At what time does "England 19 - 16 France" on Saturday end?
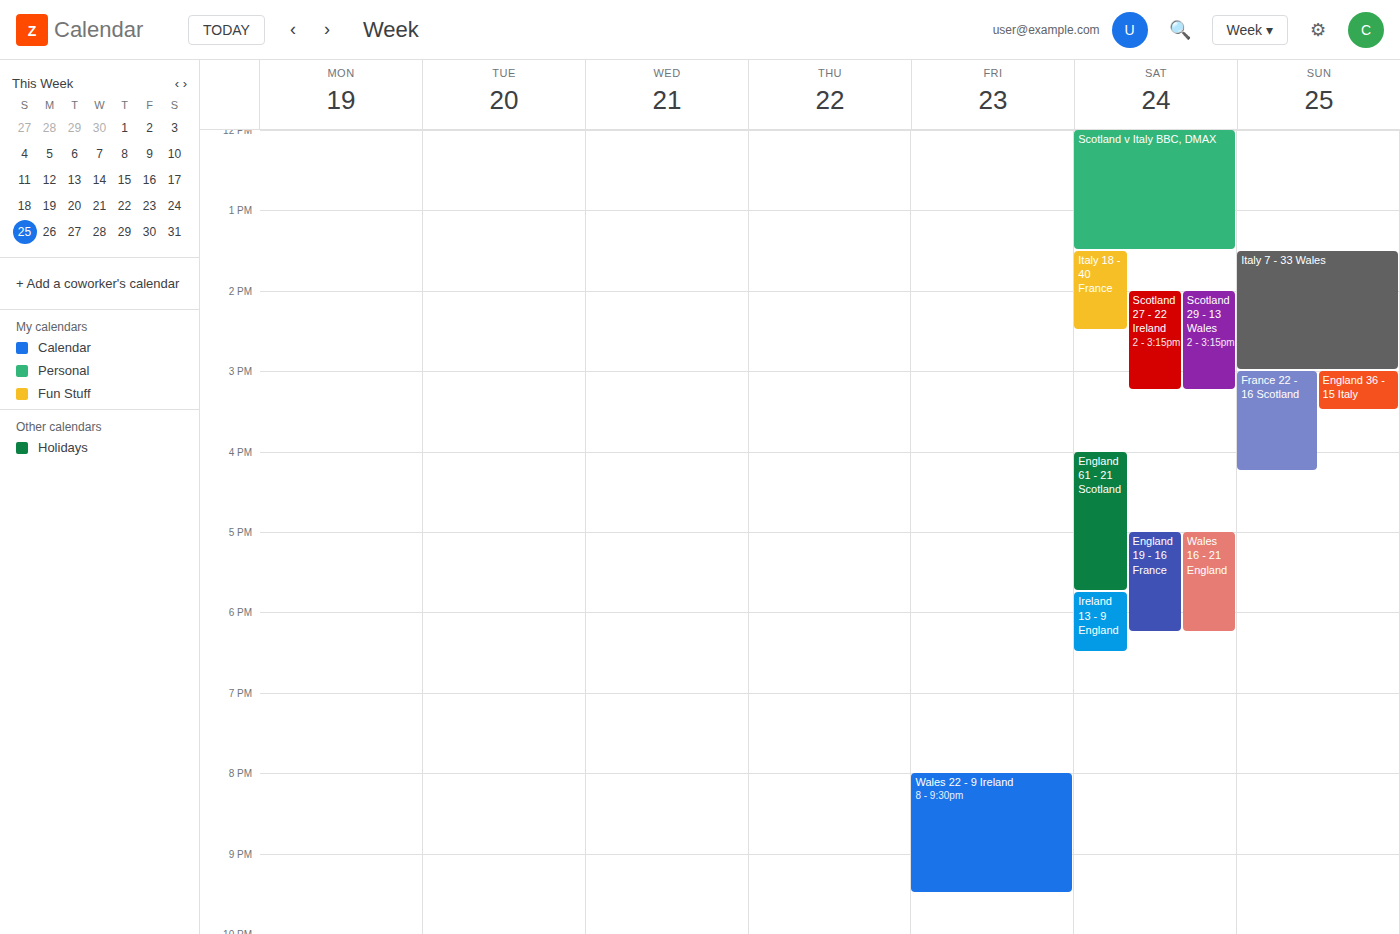
6:15 PM